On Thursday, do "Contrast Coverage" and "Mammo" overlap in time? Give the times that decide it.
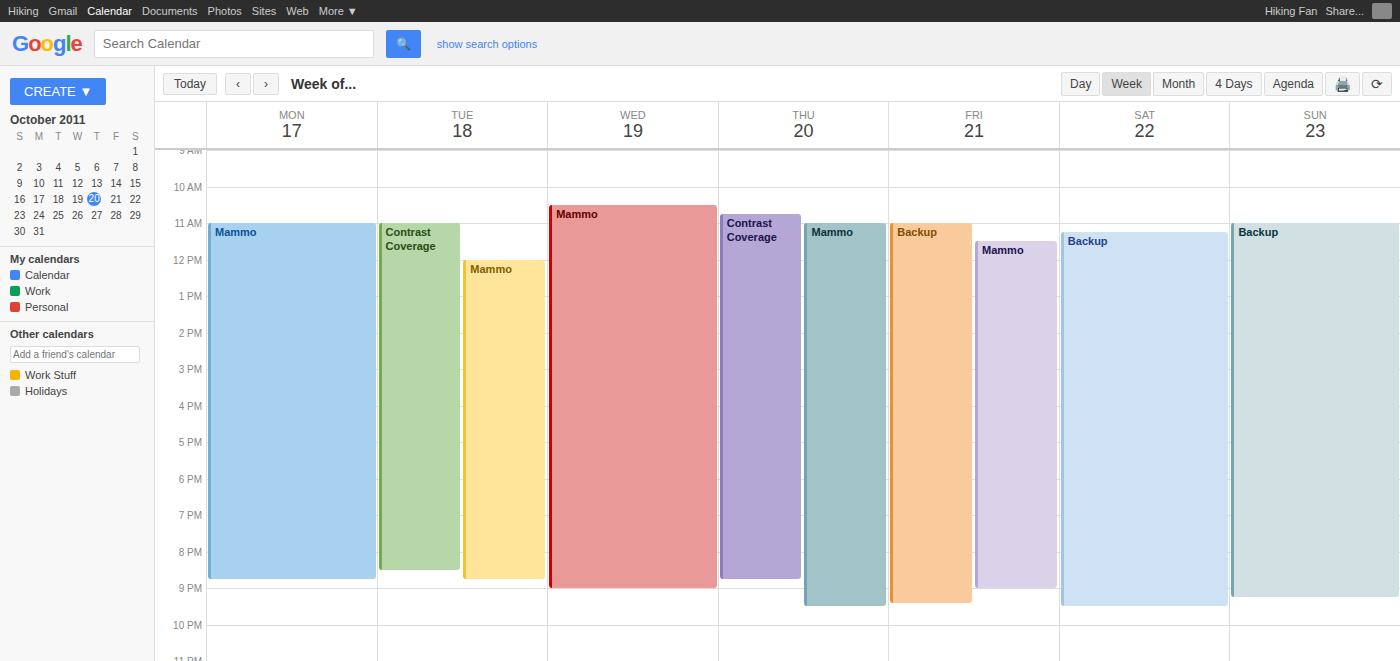
"Mammo" starts at 11:00 AM, before "Contrast Coverage" ends at 8:45 PM -- they overlap.